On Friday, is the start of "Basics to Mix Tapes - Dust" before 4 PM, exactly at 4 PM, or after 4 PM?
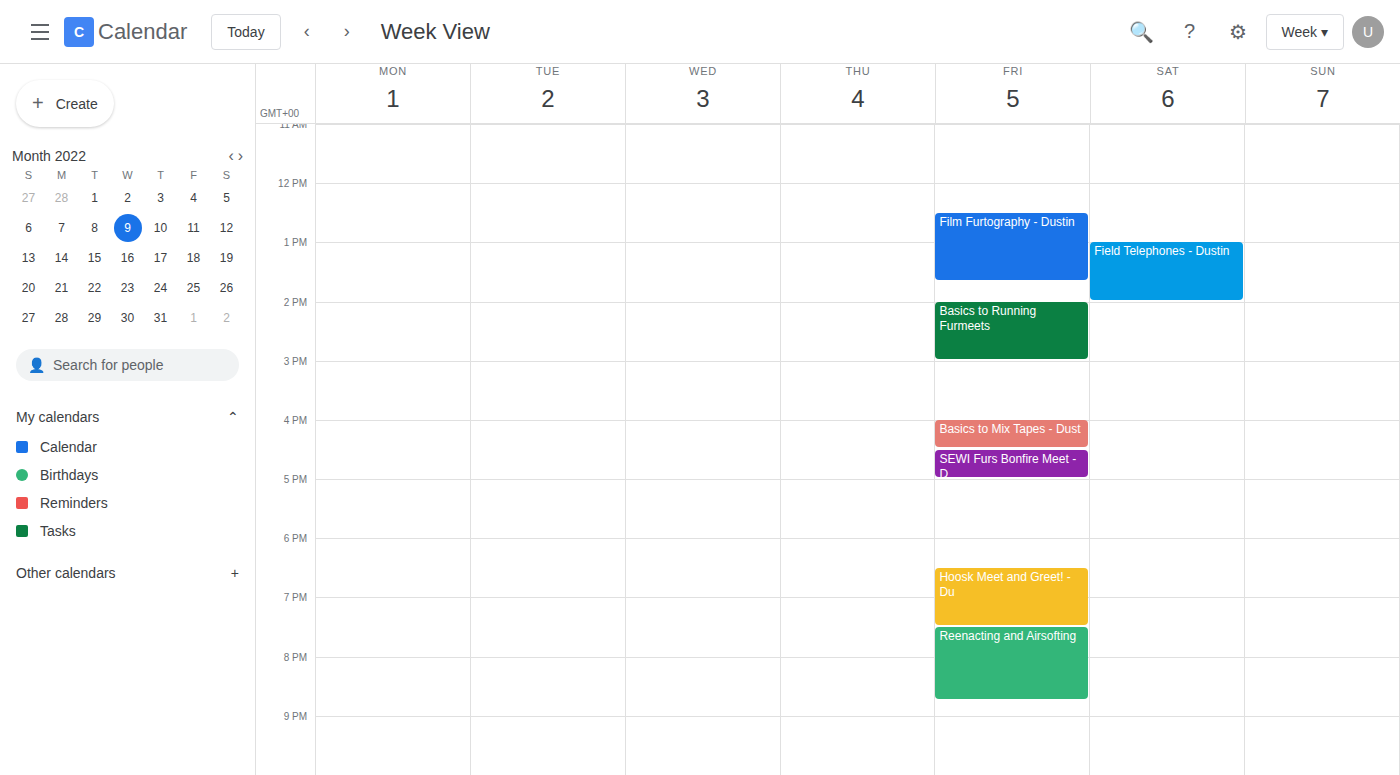
4:00 PM -- exactly at 4 PM, on the 4 PM line.